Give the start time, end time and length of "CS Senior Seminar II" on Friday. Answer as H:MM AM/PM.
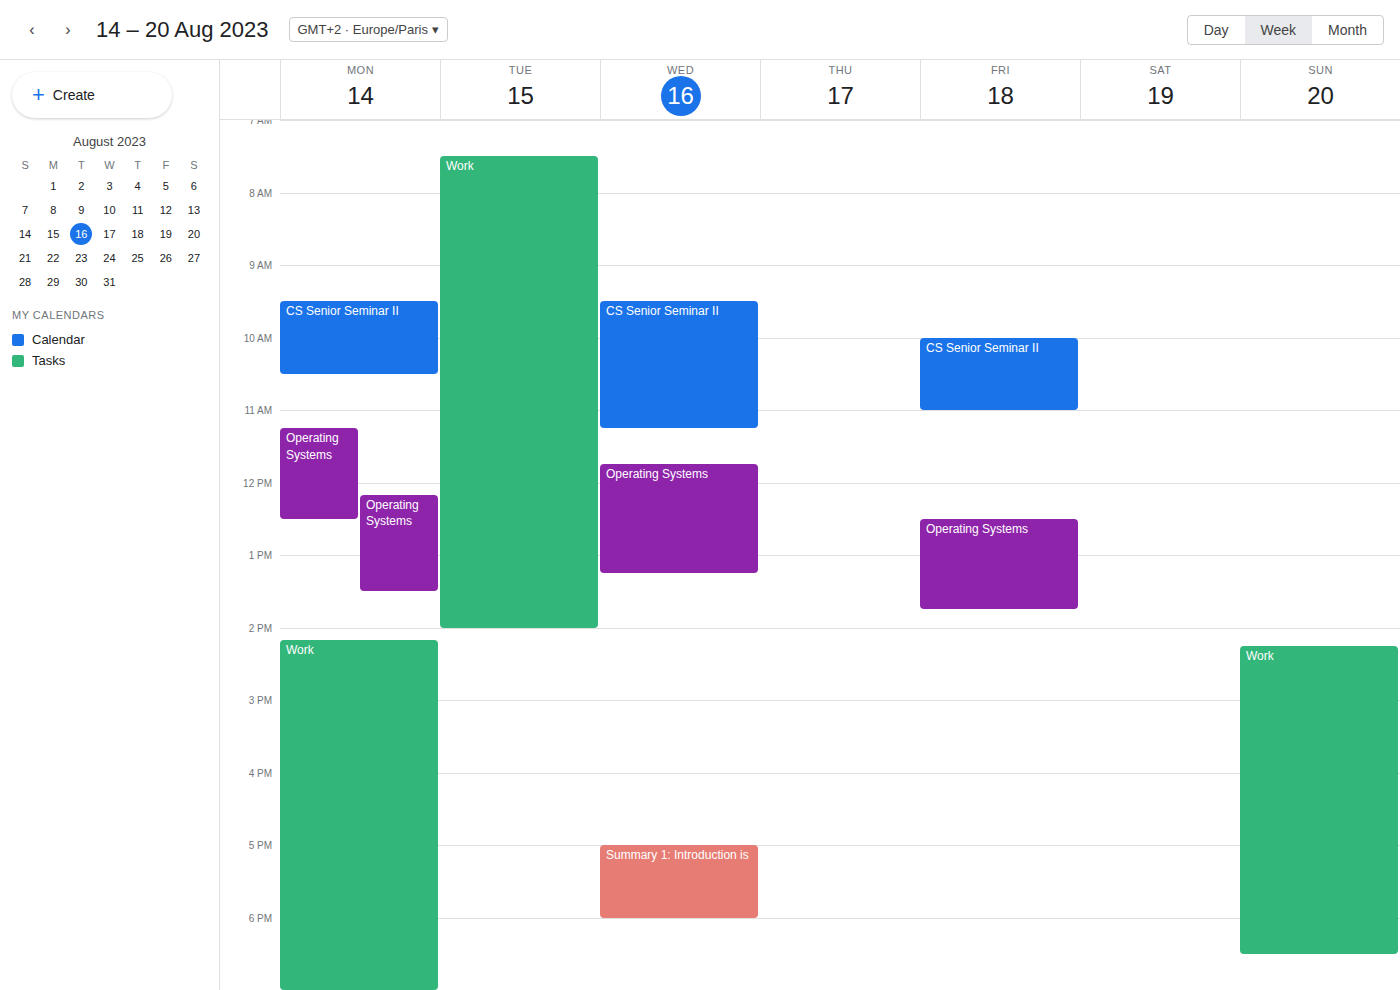
10:00 AM to 11:00 AM, 1 hour